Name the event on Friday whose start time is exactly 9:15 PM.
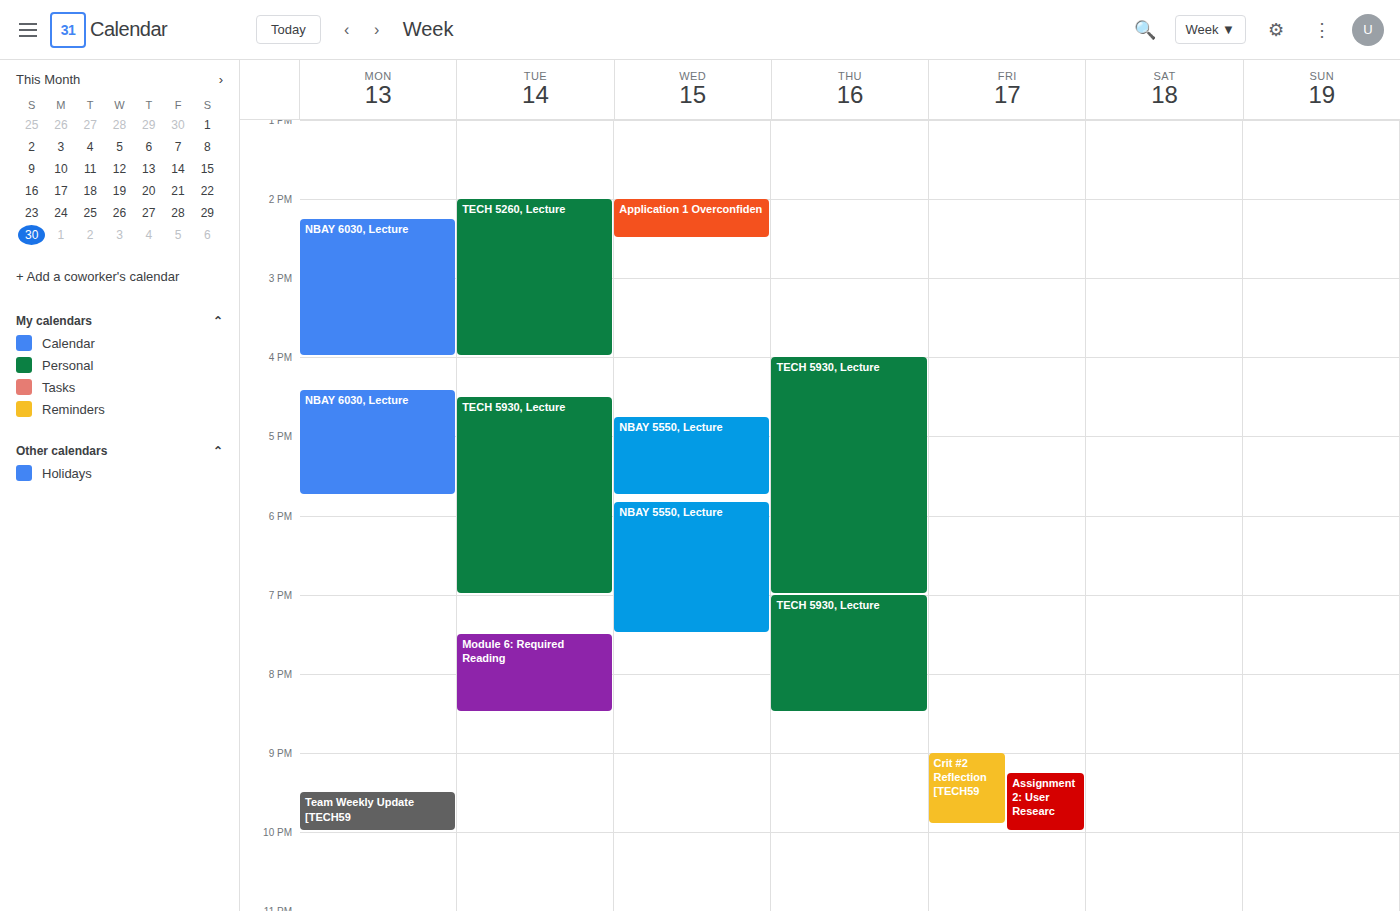
"Assignment 2: User Researc"